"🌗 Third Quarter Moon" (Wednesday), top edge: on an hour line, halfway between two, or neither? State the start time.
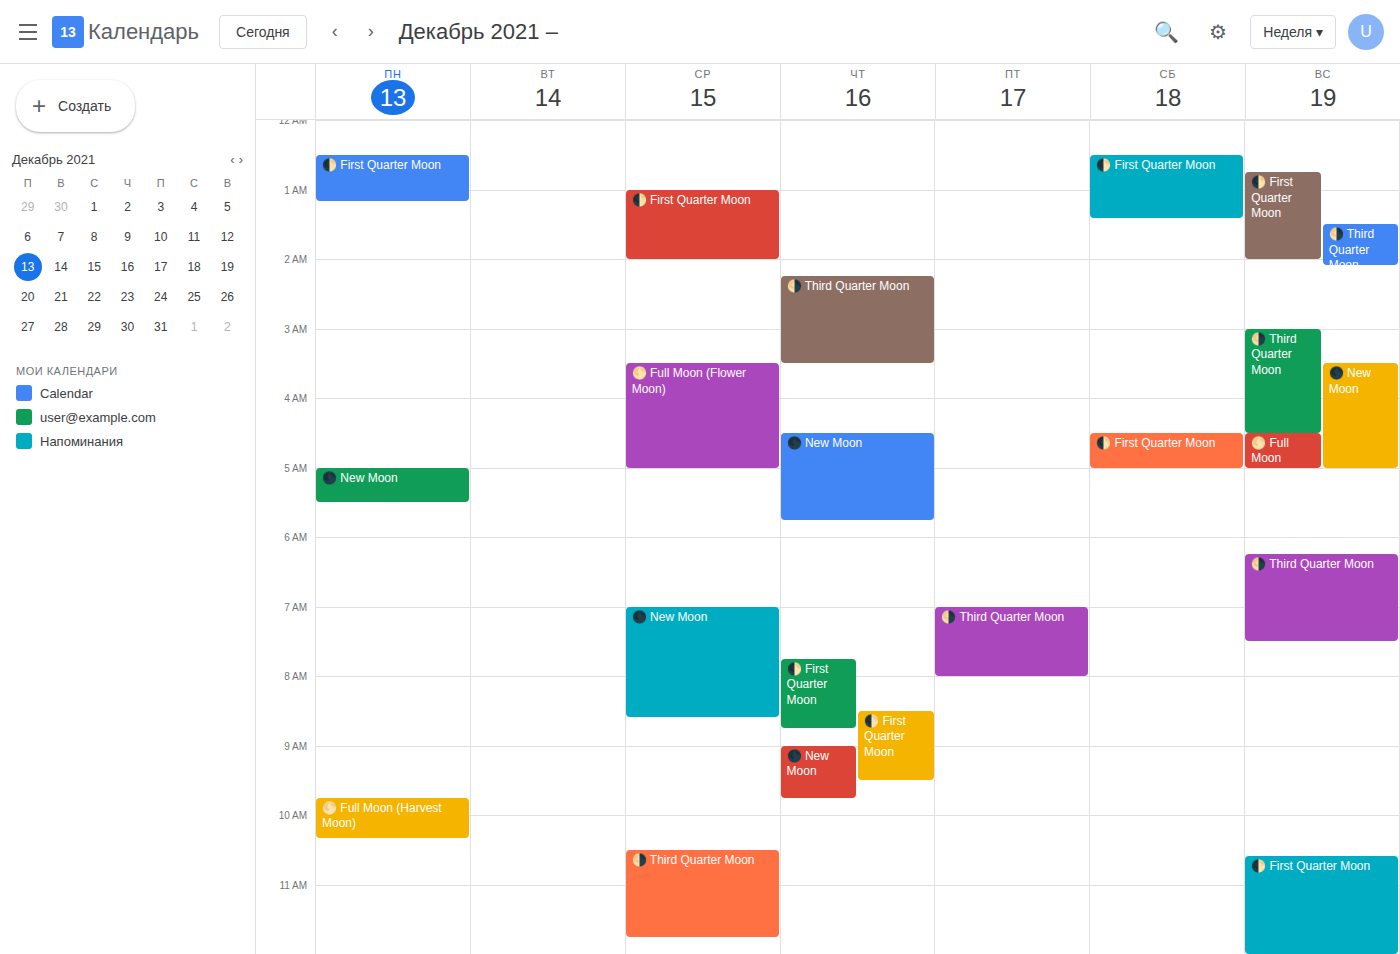
10:30 AM -- halfway between the 10 AM and 11 AM lines.